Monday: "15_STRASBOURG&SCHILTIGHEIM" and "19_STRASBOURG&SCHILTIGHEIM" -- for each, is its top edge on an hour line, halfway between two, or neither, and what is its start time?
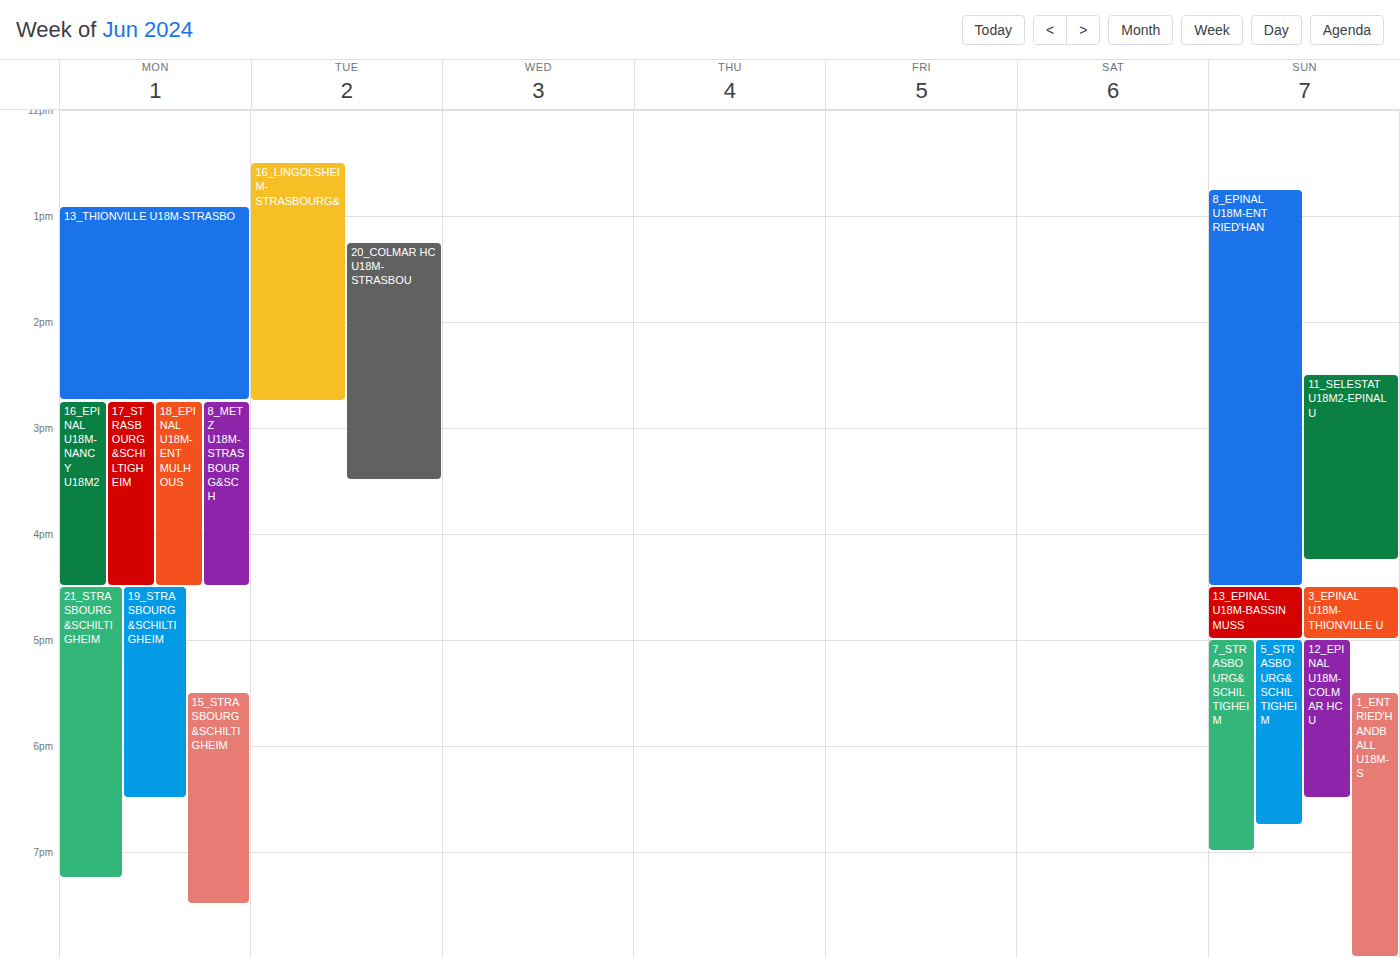
"15_STRASBOURG&SCHILTIGHEIM": 5:30 PM, halfway between the 5 PM and 6 PM lines. "19_STRASBOURG&SCHILTIGHEIM": 4:30 PM, halfway between the 4 PM and 5 PM lines.